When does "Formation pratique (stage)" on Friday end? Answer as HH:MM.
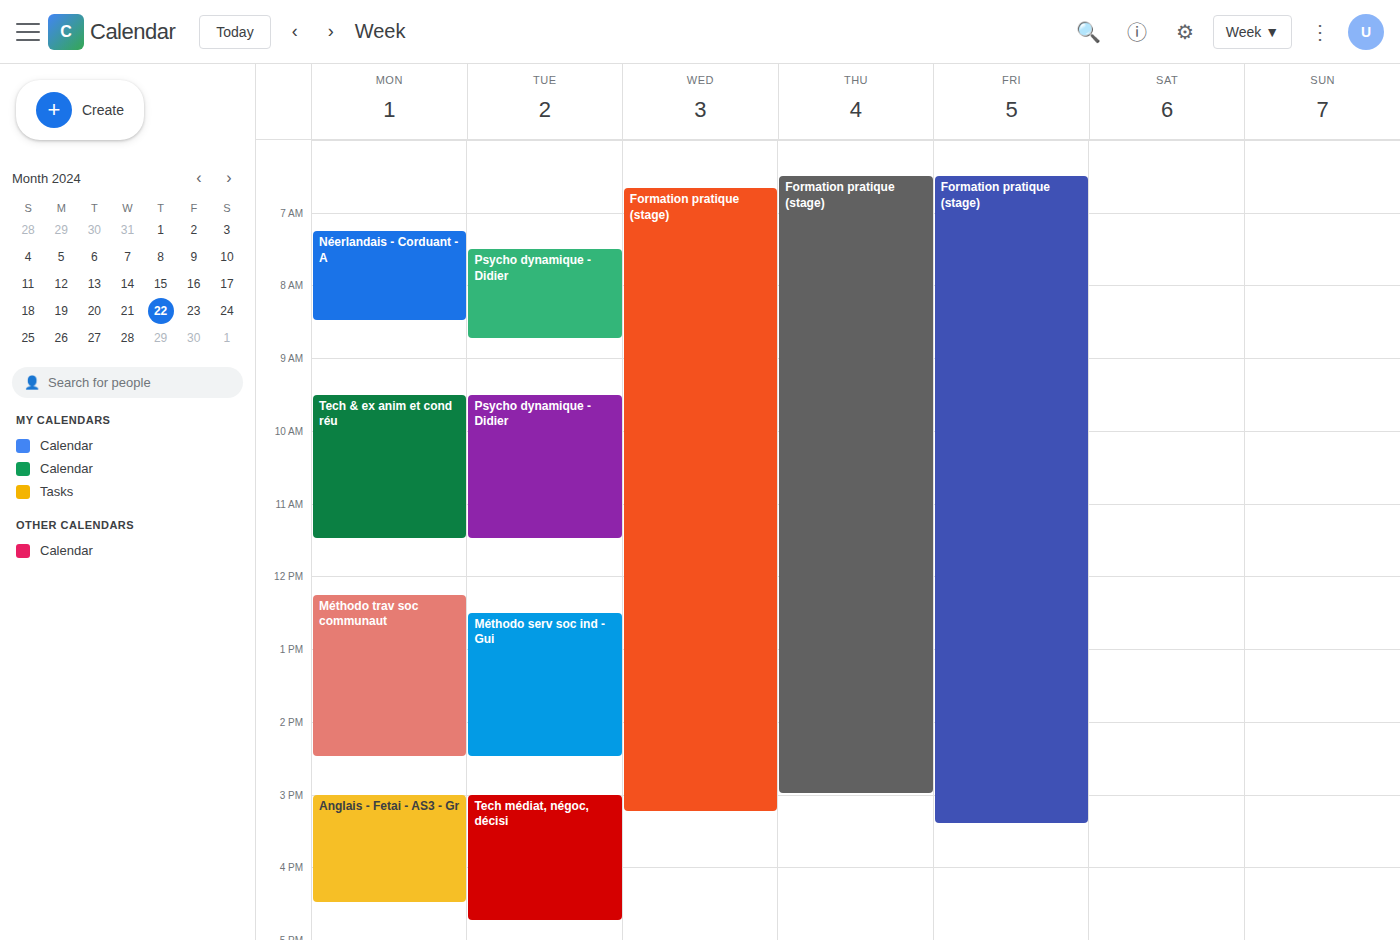
15:25